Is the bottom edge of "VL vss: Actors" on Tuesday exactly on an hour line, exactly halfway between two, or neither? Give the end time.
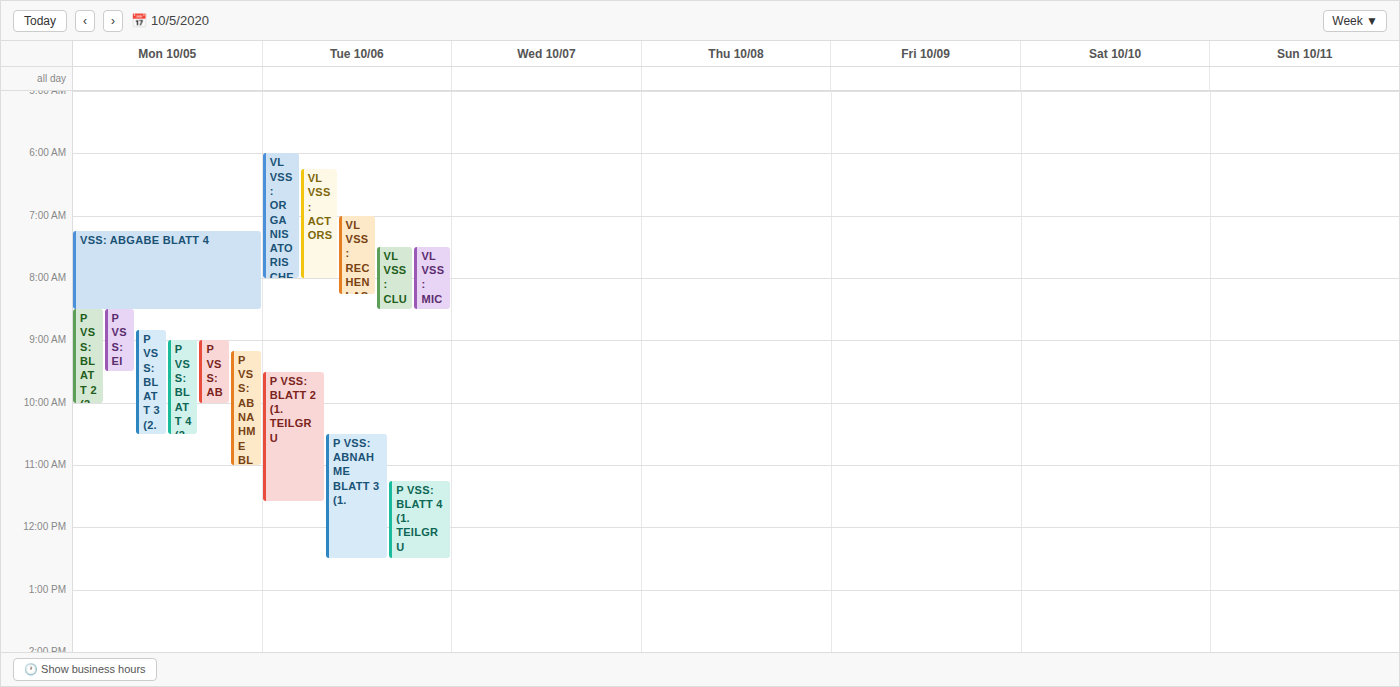
08:00 -- exactly on the 08:00 line.